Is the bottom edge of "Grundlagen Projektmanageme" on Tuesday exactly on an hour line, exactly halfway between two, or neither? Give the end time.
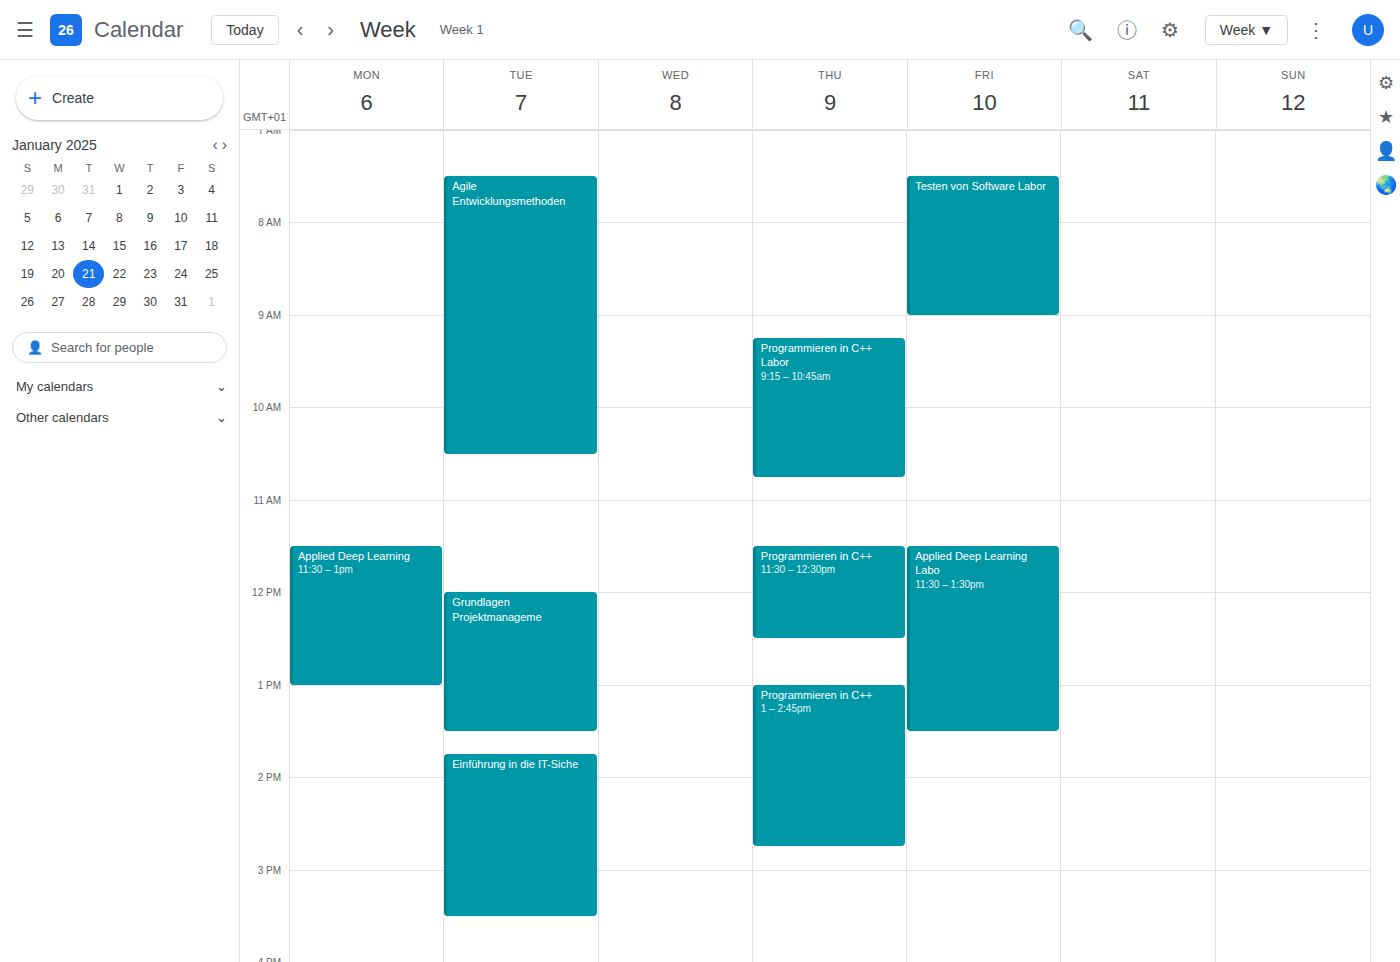
1:30 PM -- halfway between the 1 PM and 2 PM lines.